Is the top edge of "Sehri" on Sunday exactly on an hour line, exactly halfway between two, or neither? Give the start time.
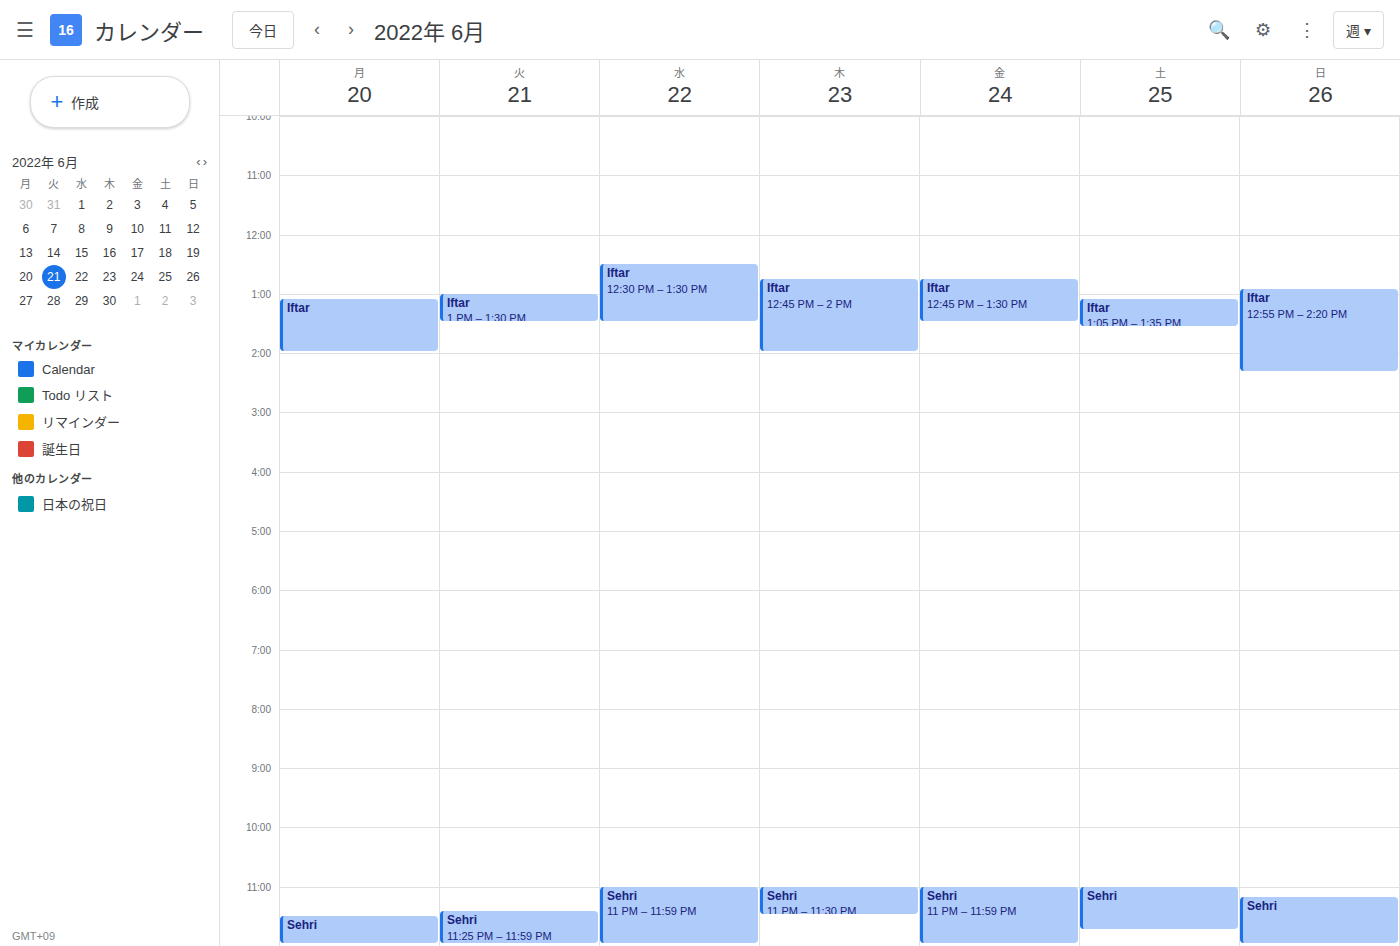
11:10 PM -- neither: 10 minutes below the 11 PM line and 50 minutes above the 12 AM line.